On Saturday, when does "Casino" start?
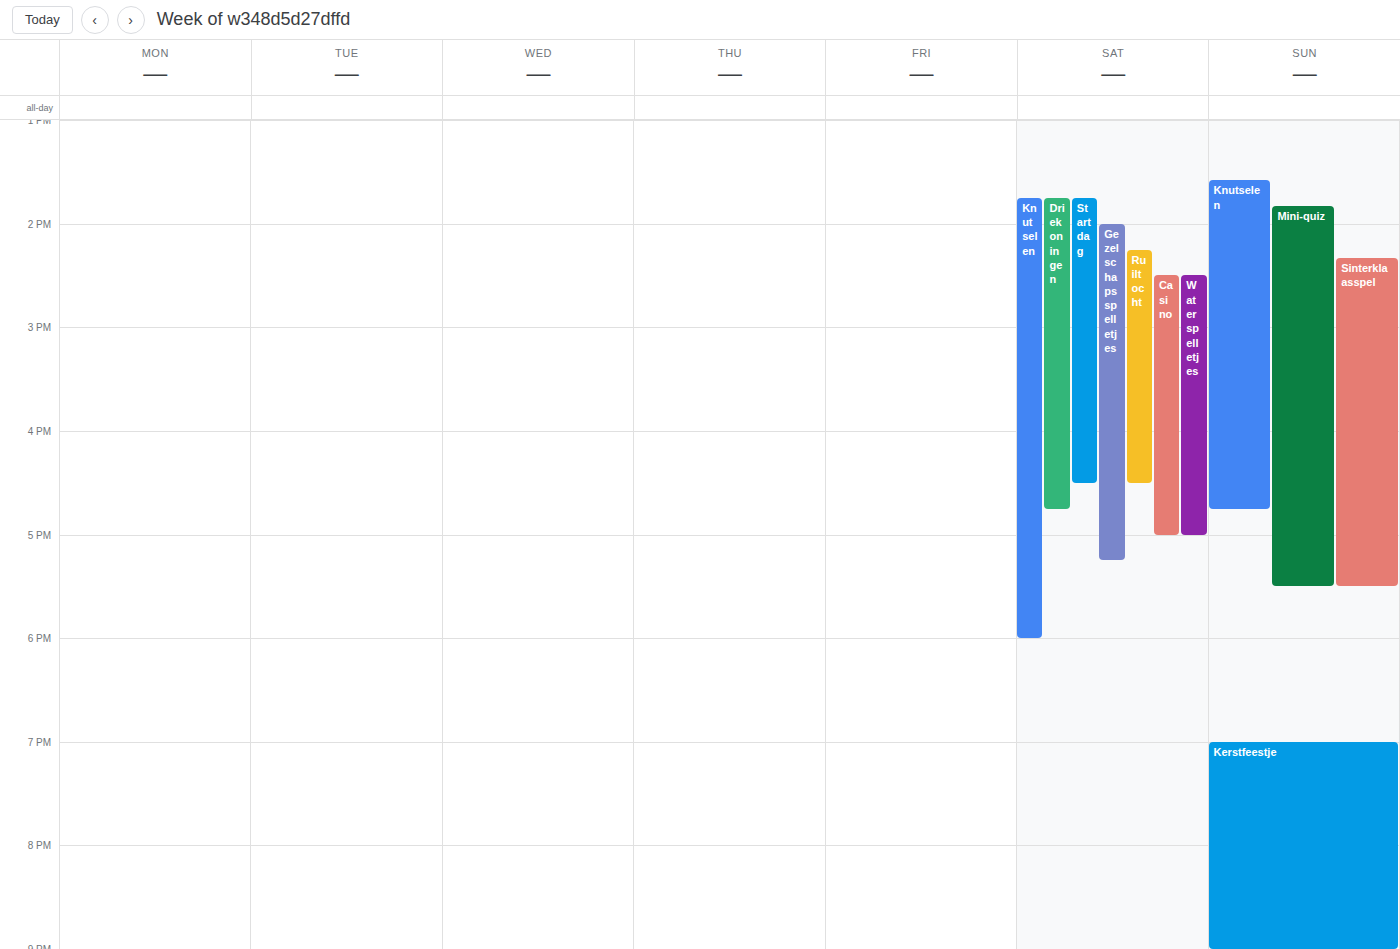
14:30